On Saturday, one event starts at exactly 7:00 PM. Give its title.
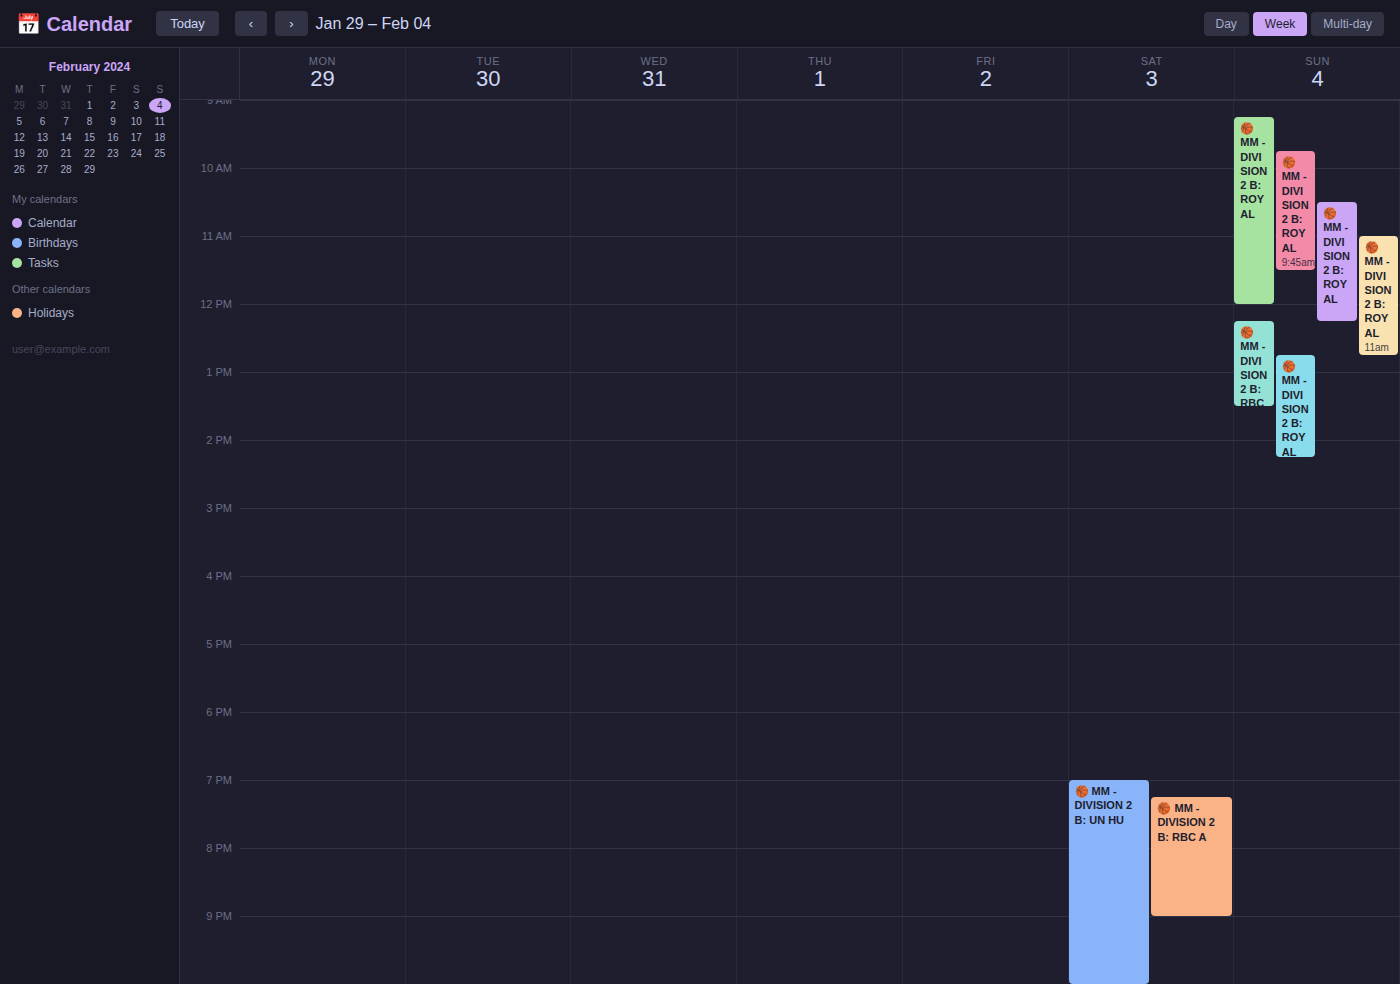
"🏀 MM - DIVISION 2 B: UN HU"